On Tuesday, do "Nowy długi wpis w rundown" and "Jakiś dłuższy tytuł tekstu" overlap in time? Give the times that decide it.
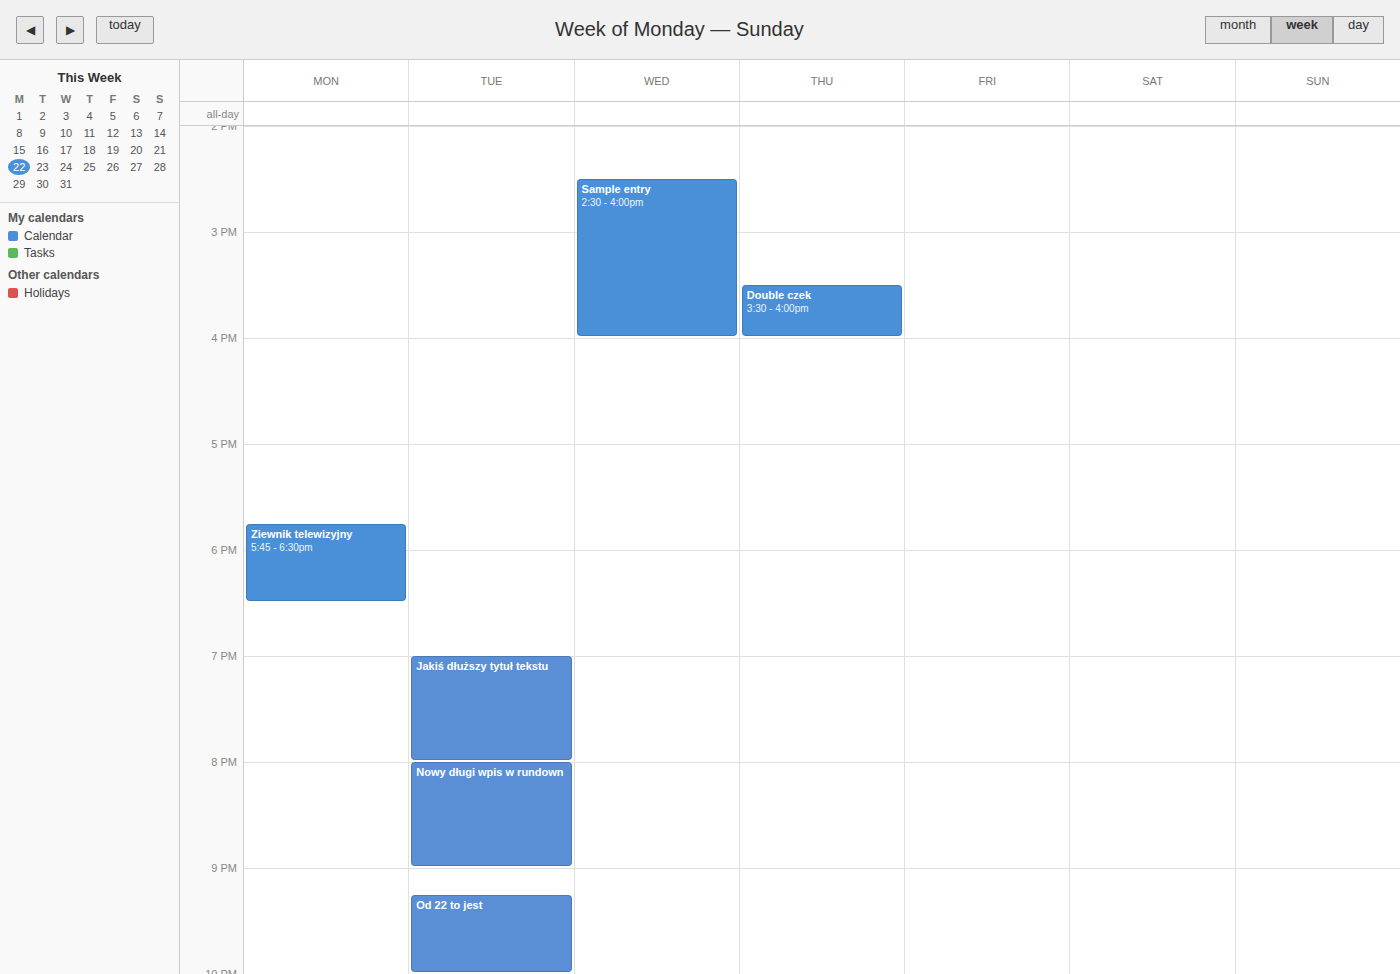
"Jakiś dłuższy tytuł tekstu" ends at 8:00 PM, exactly when "Nowy długi wpis w rundown" starts -- they touch but do not overlap.